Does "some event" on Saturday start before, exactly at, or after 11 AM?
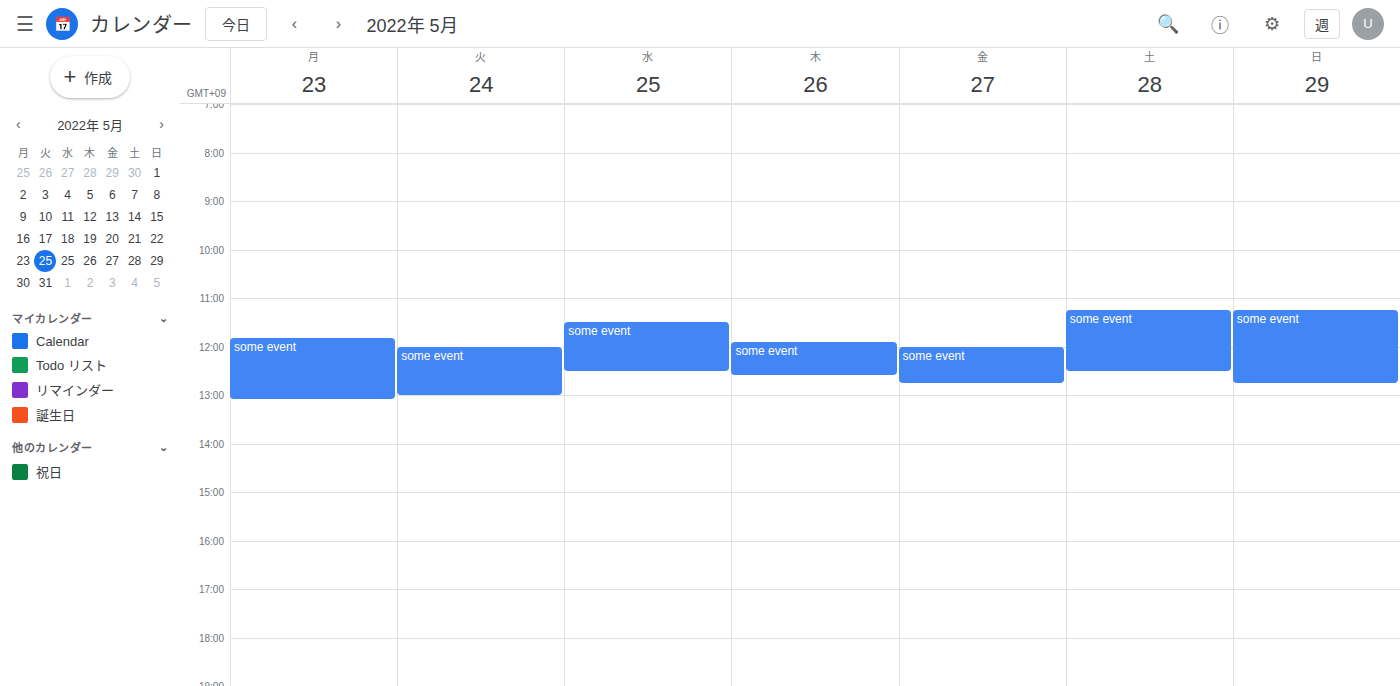
11:15 AM -- after 11 AM, 15 minutes below the 11 AM line.